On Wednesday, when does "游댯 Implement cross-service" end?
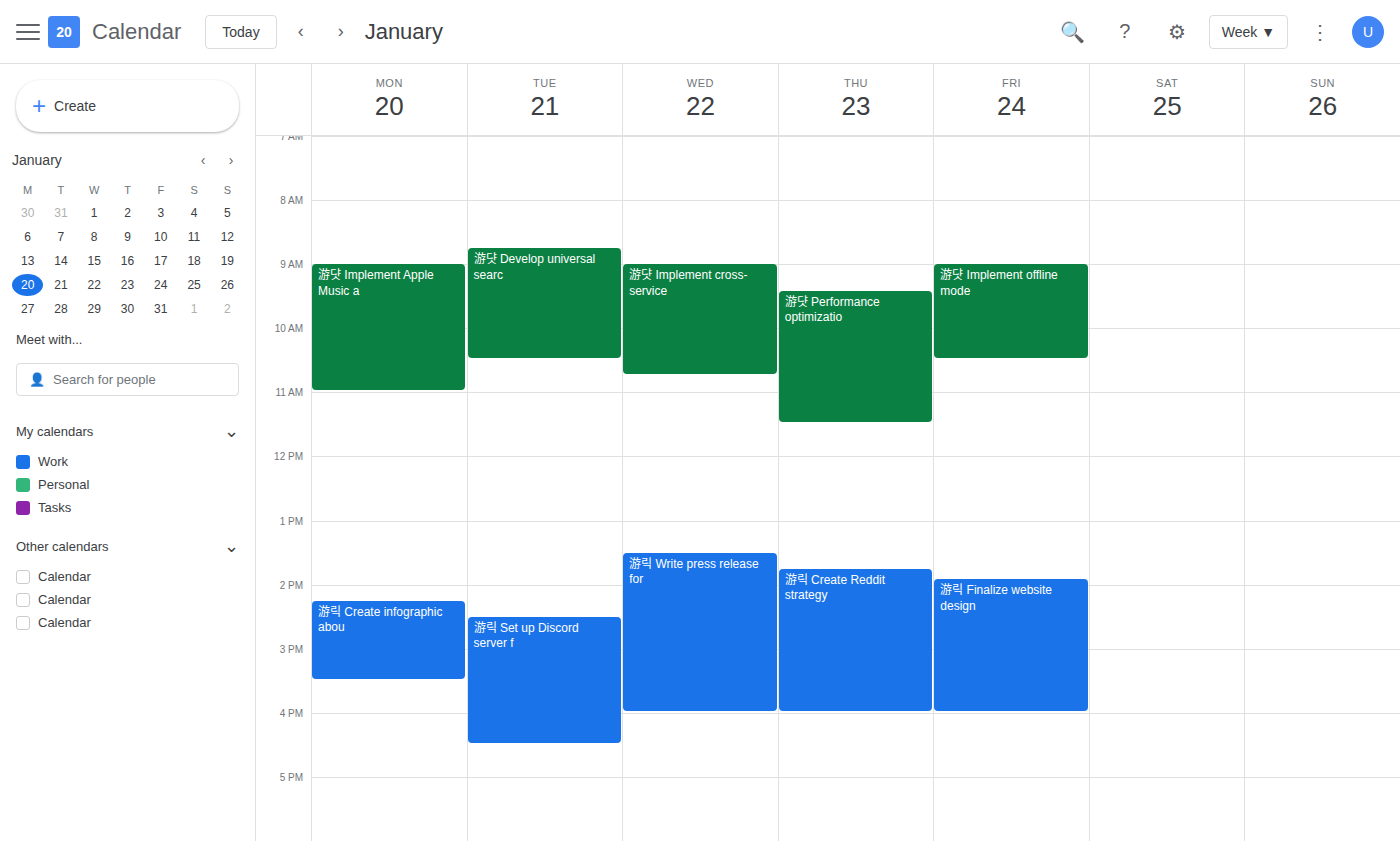
10:45 AM